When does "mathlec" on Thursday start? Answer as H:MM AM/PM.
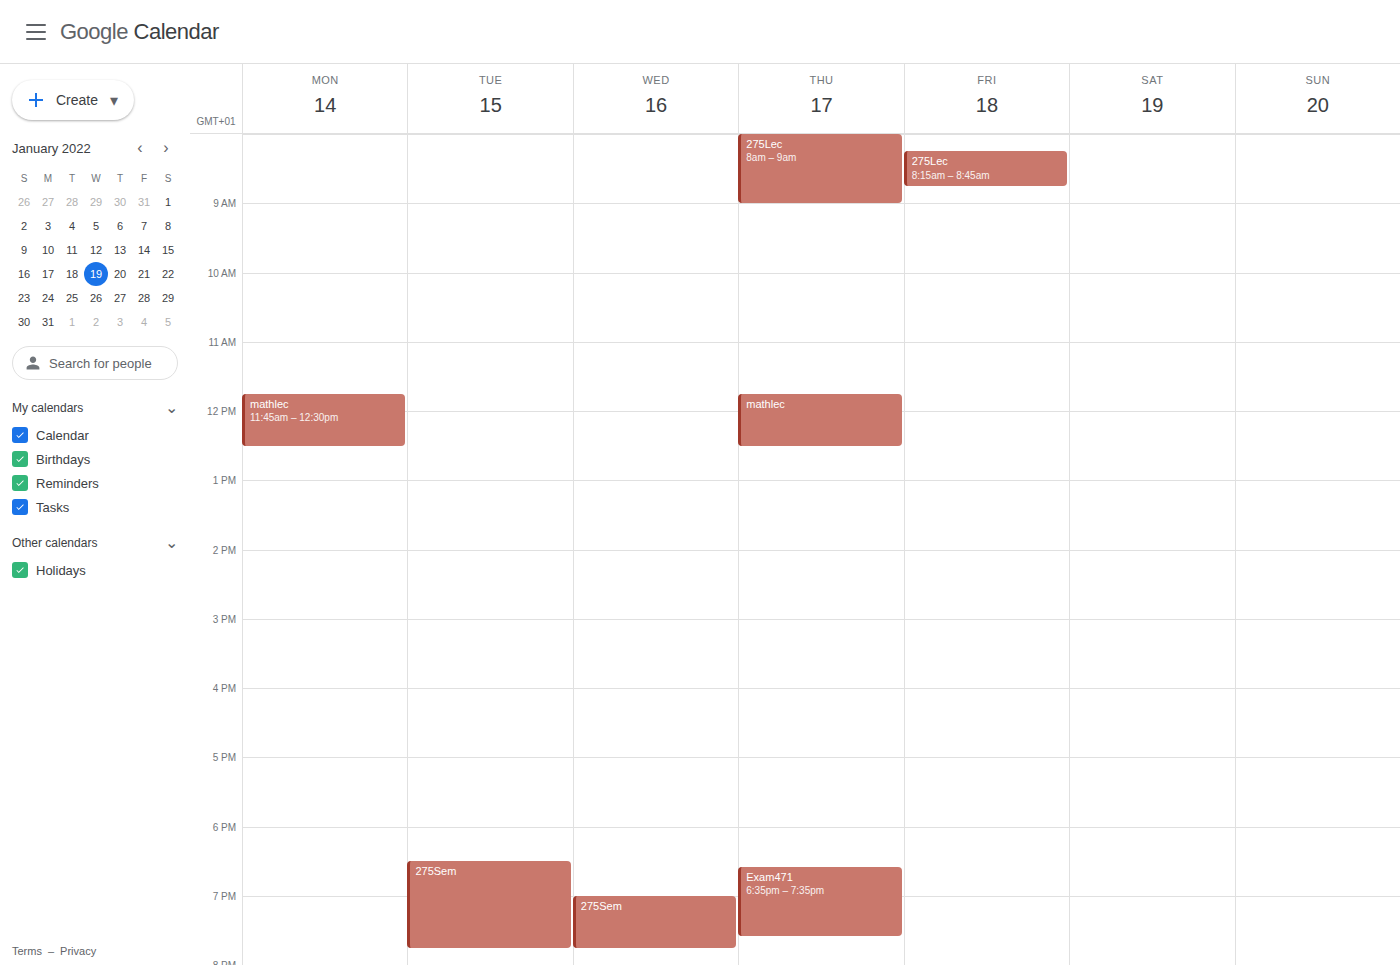
11:45 AM